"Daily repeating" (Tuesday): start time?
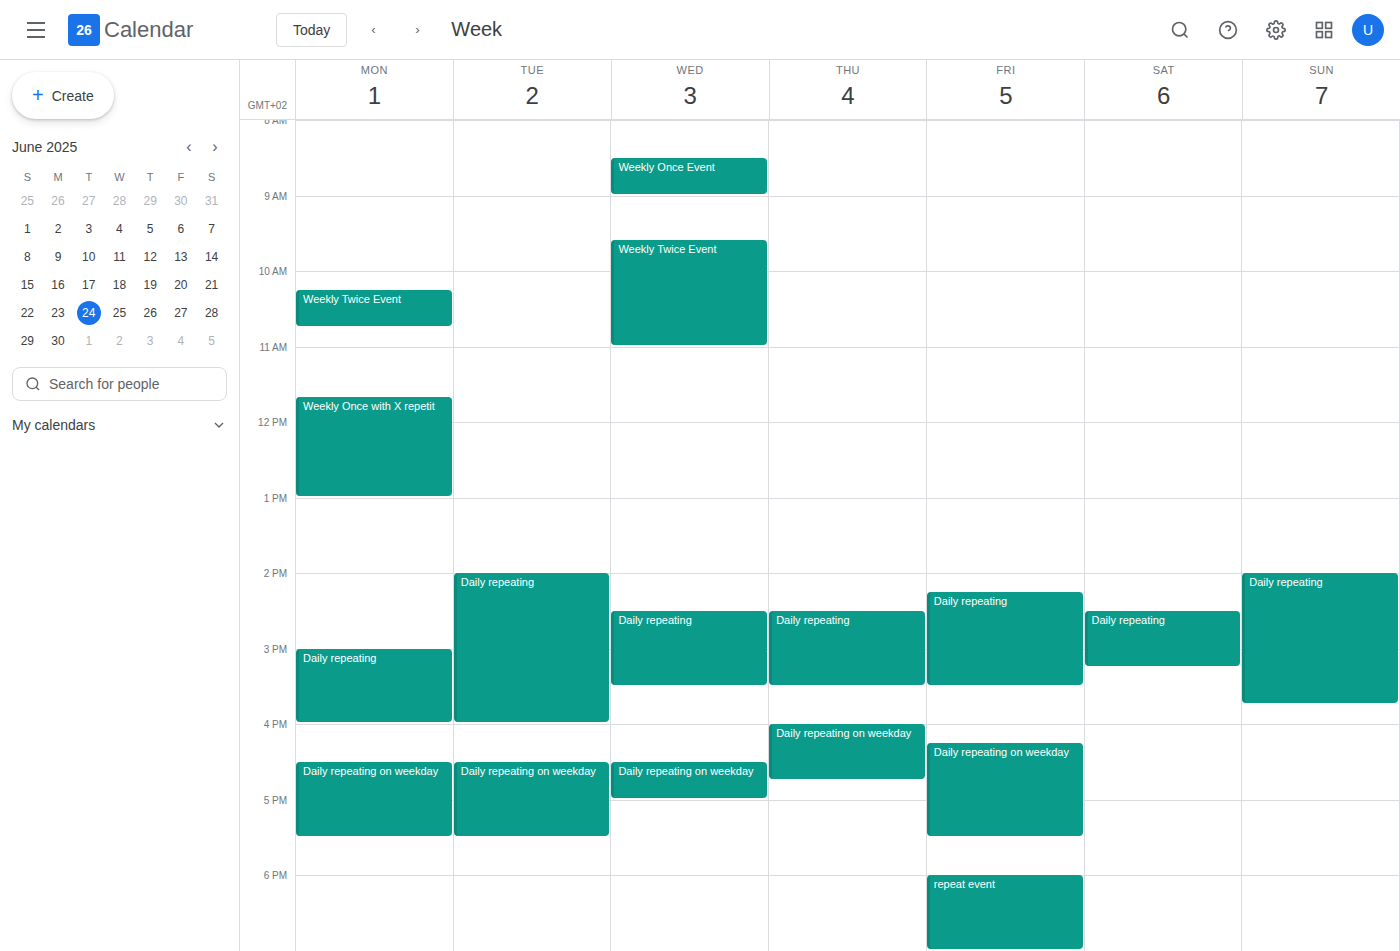
2:00 PM